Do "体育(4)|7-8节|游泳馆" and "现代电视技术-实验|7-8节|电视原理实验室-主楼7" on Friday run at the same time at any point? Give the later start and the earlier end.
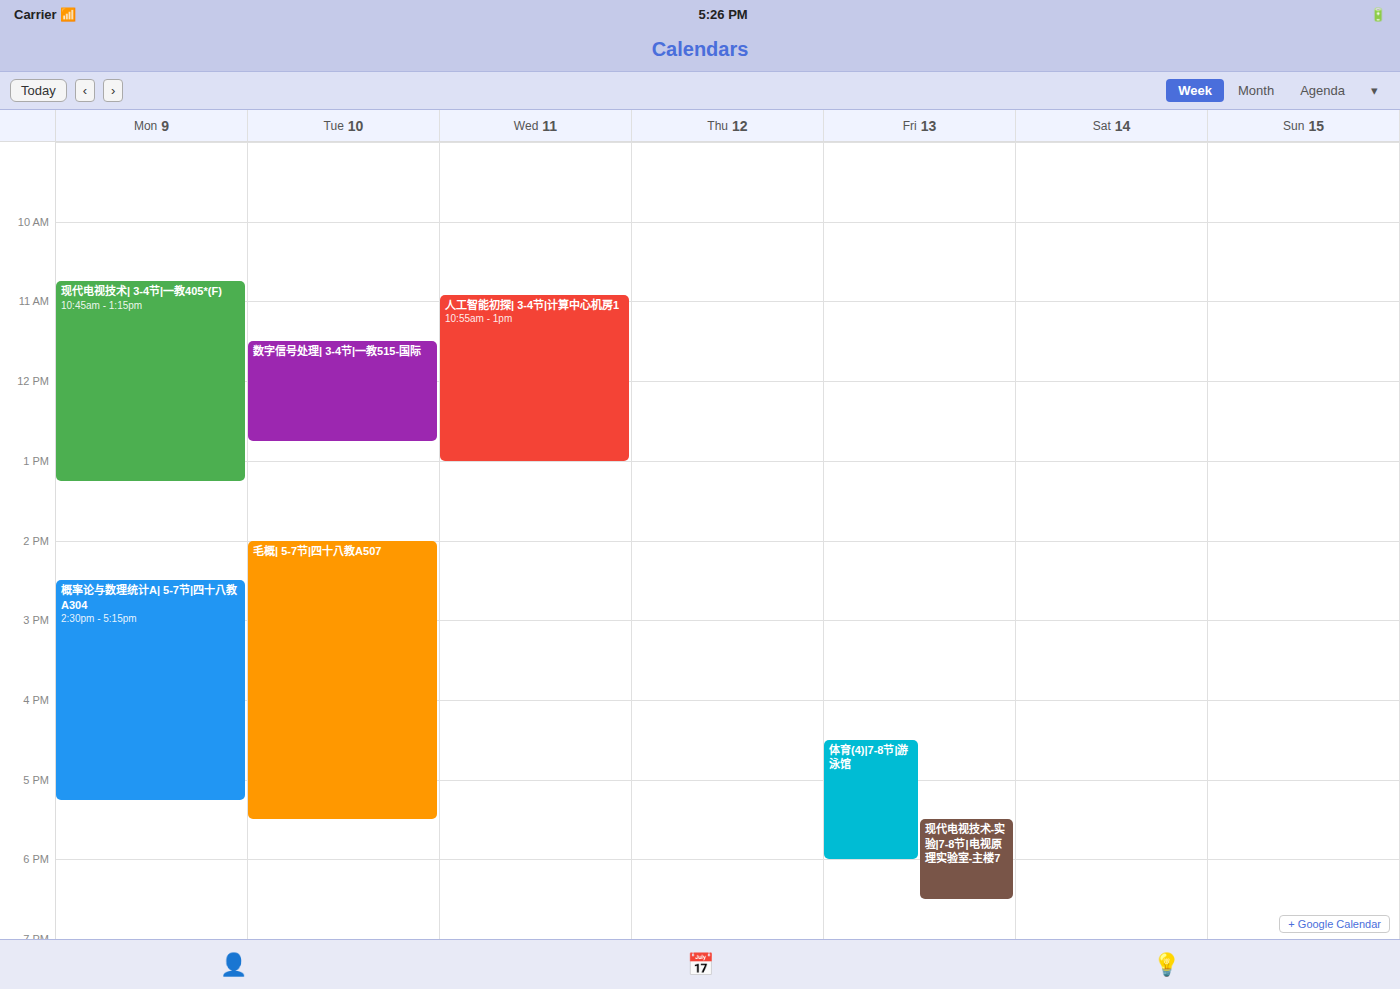
"现代电视技术-实验|7-8节|电视原理实验室-主楼7" starts at 5:30 PM, before "体育(4)|7-8节|游泳馆" ends at 6:00 PM -- they overlap.